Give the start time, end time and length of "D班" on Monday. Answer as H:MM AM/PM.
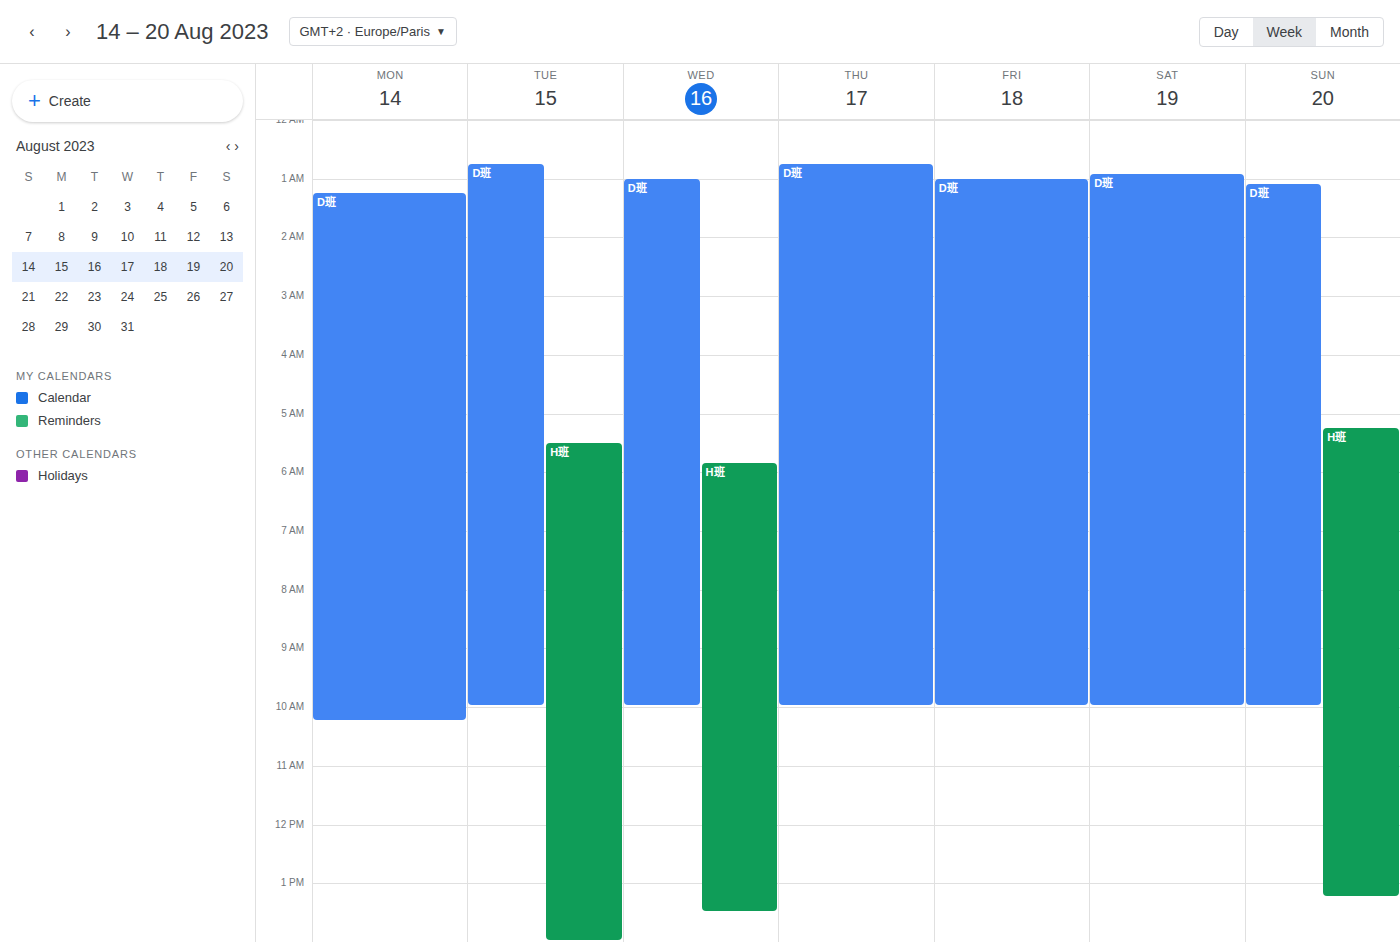
1:15 AM to 10:15 AM, 9 hours